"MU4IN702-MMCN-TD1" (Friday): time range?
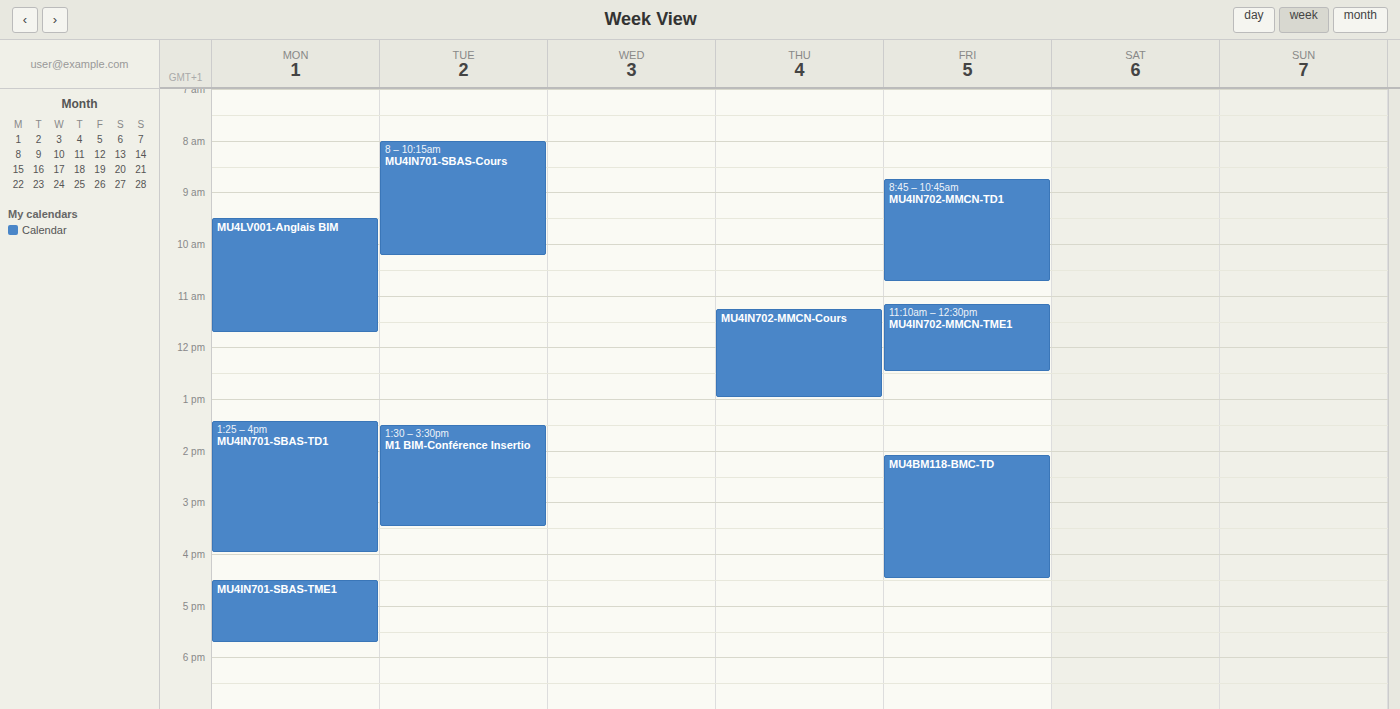
8:45 AM to 10:45 AM